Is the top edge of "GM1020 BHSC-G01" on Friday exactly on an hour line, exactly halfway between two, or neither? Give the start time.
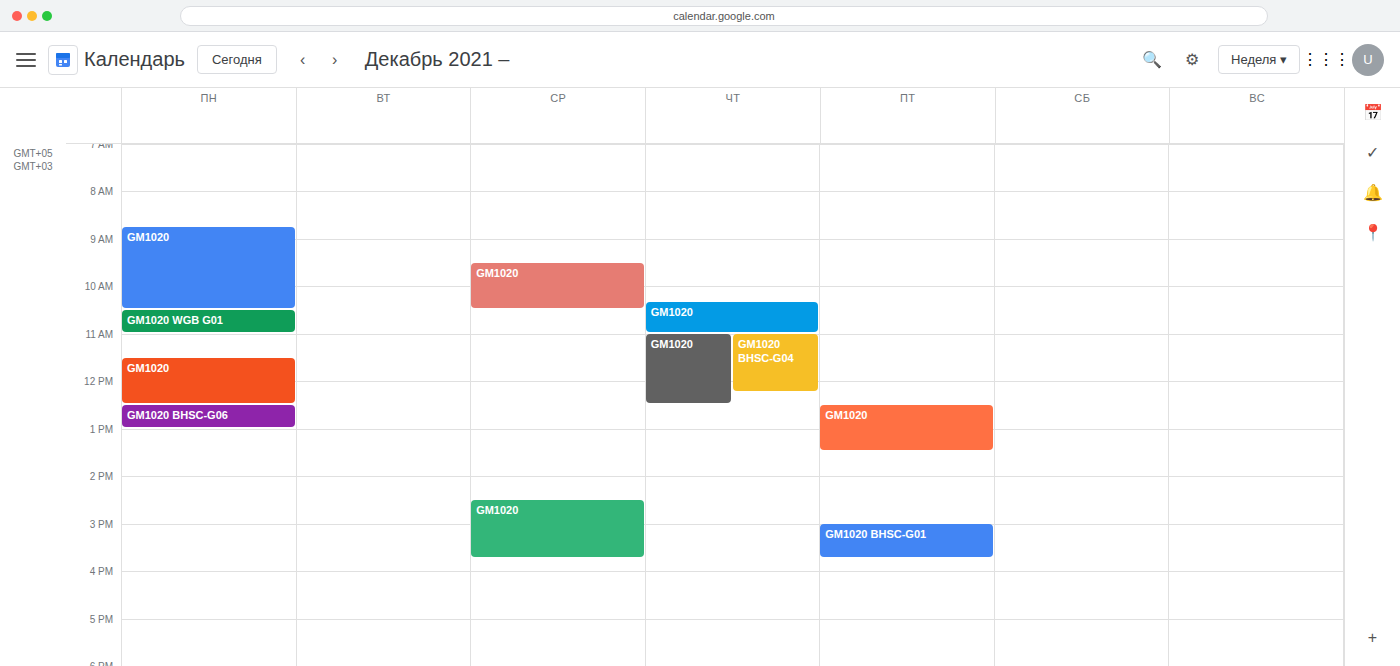
3:00 PM -- exactly on the 3 PM line.